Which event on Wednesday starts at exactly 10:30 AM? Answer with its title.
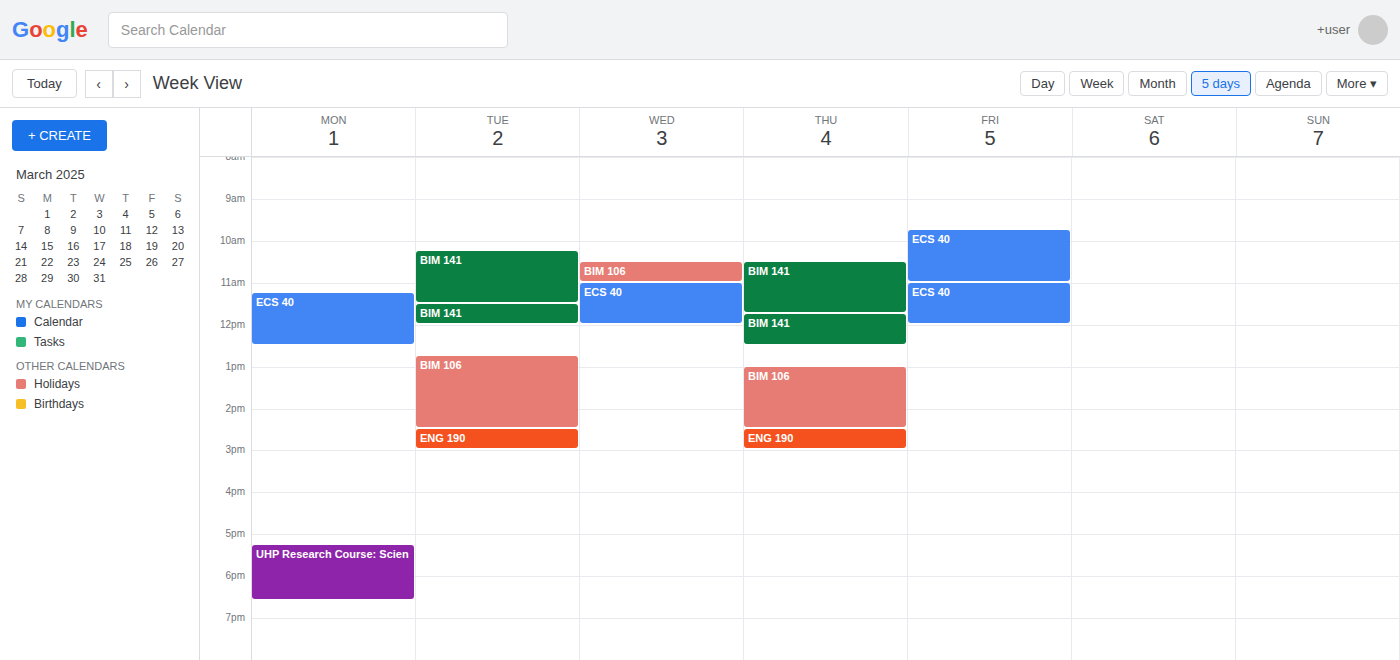
"BIM 106"